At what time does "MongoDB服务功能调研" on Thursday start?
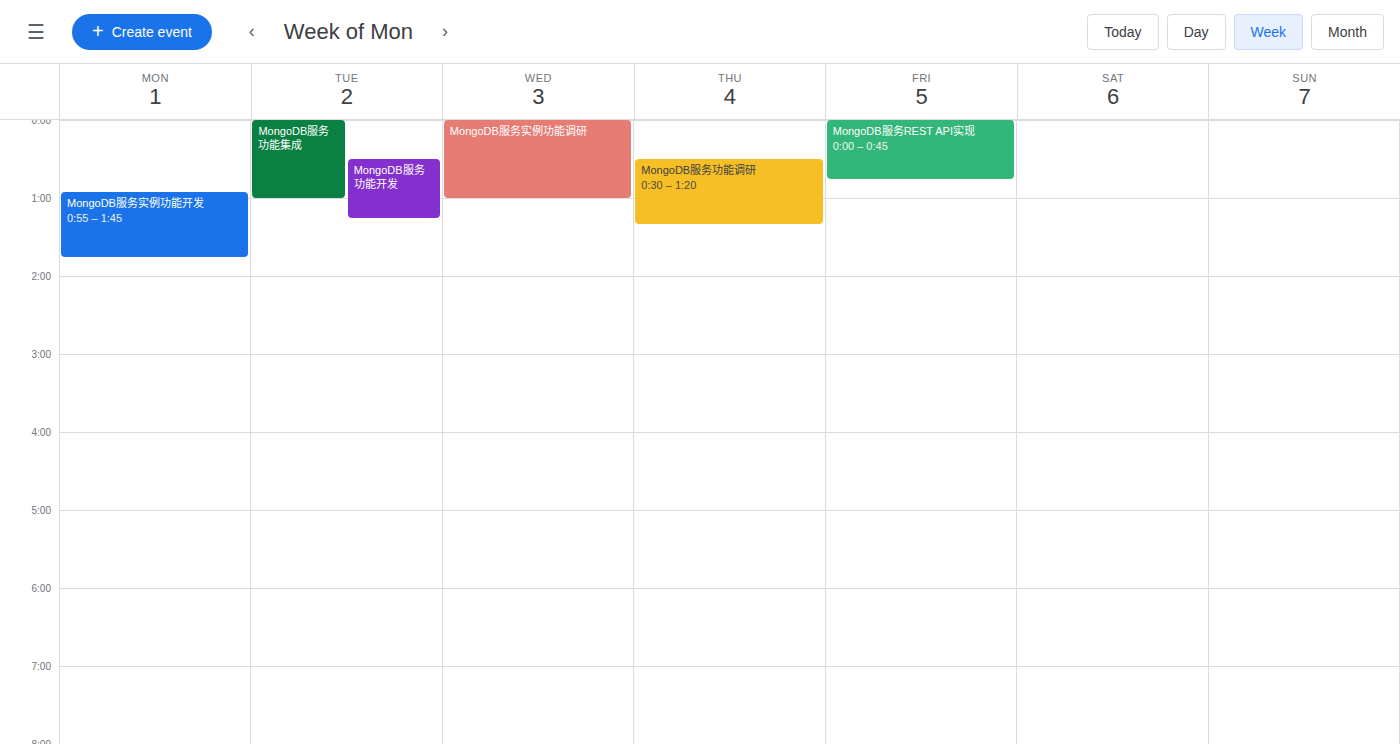
12:30 AM